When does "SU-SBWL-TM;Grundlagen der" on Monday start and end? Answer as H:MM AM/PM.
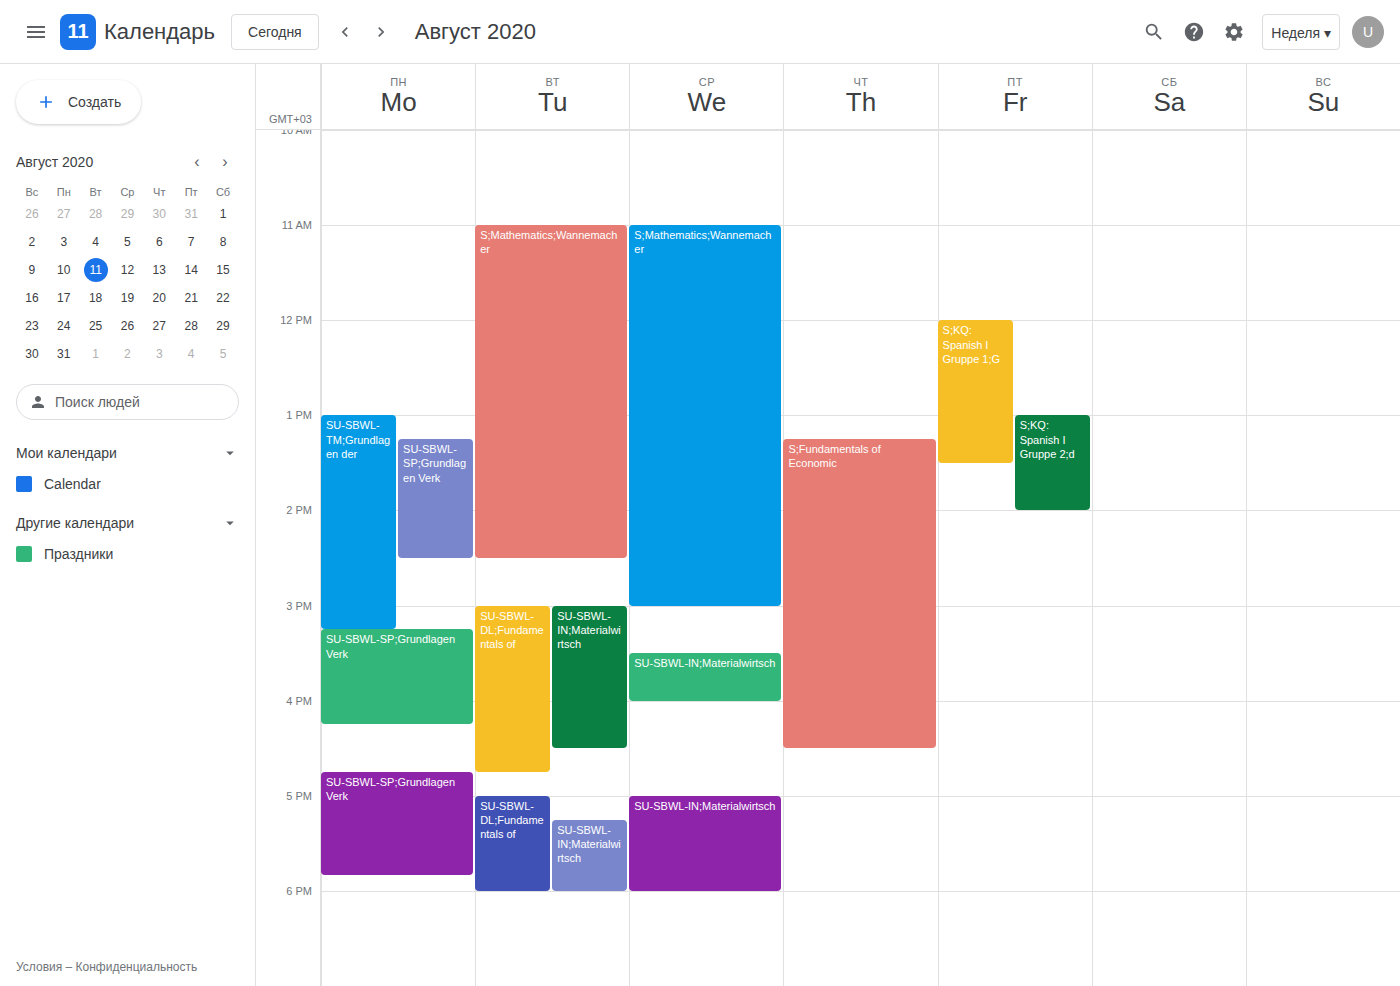
1:00 PM to 3:15 PM